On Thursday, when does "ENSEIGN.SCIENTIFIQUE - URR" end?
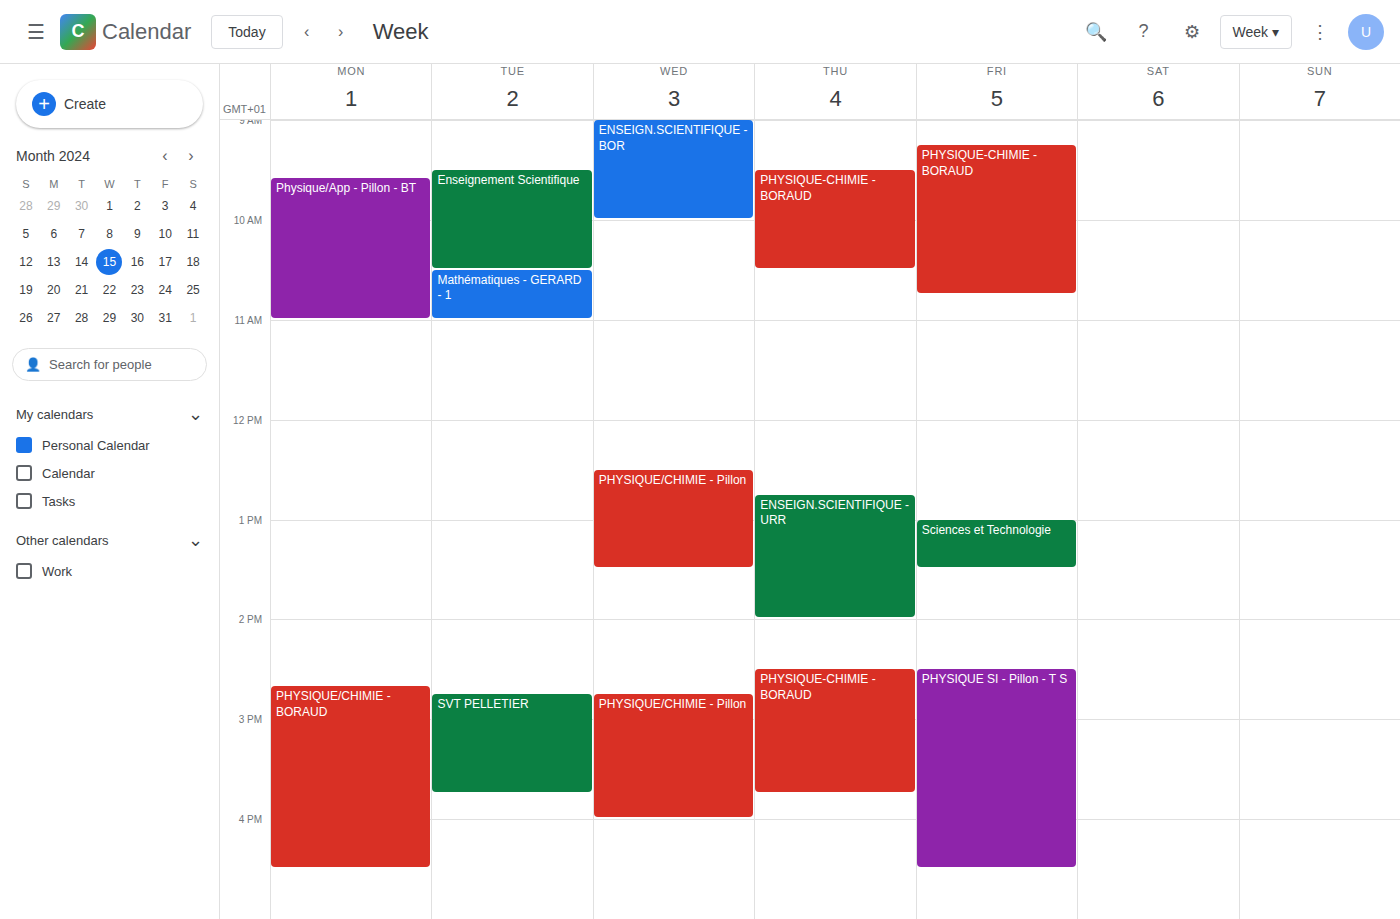
2:00 PM